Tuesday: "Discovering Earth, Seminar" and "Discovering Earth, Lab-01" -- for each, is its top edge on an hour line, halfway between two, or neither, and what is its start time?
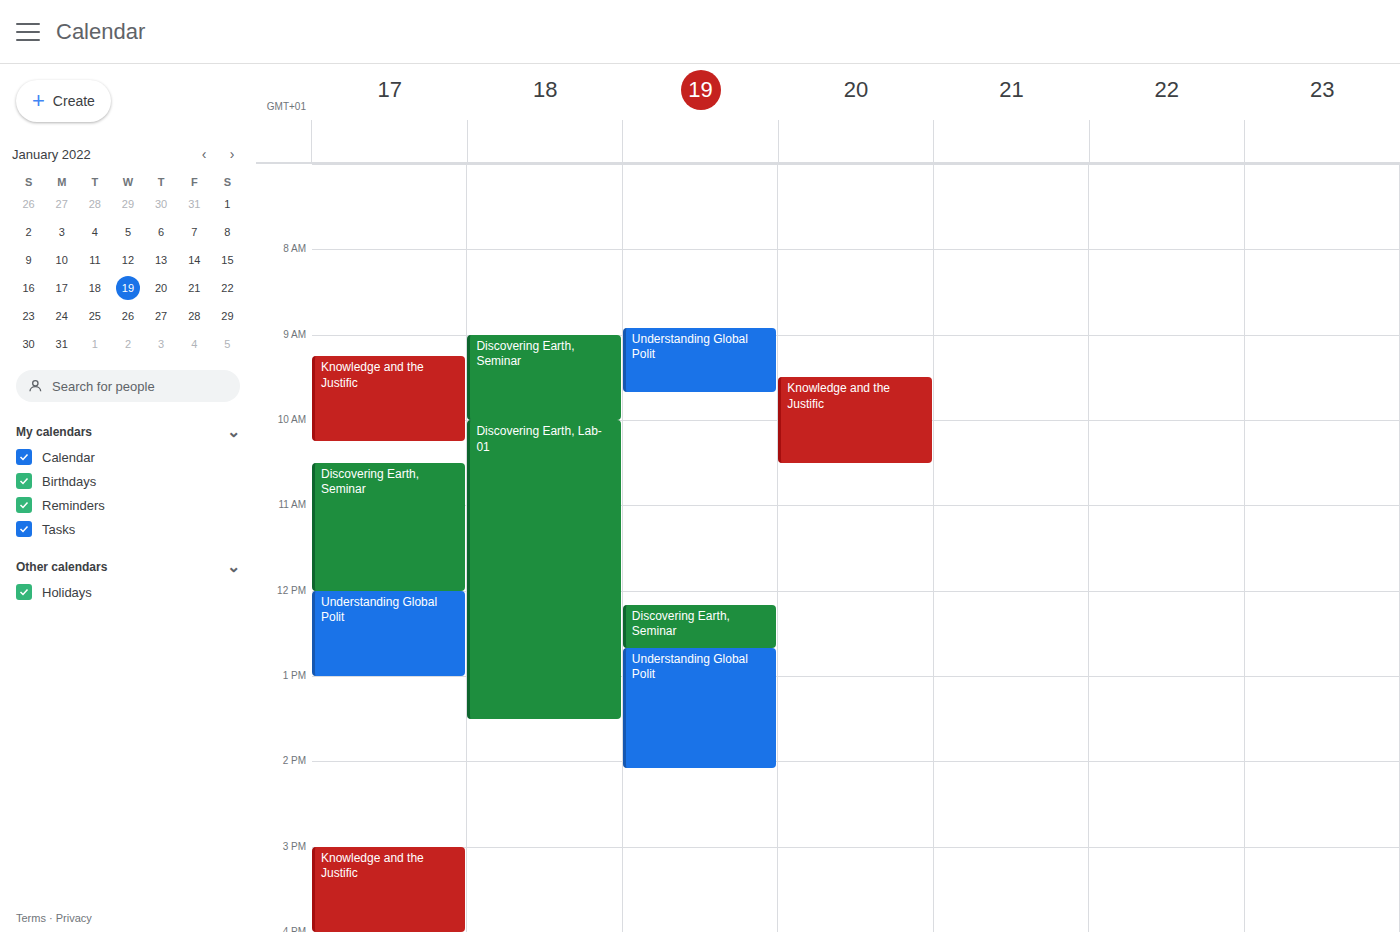
"Discovering Earth, Seminar": 09:00, exactly on the 09:00 line. "Discovering Earth, Lab-01": 10:00, exactly on the 10:00 line.